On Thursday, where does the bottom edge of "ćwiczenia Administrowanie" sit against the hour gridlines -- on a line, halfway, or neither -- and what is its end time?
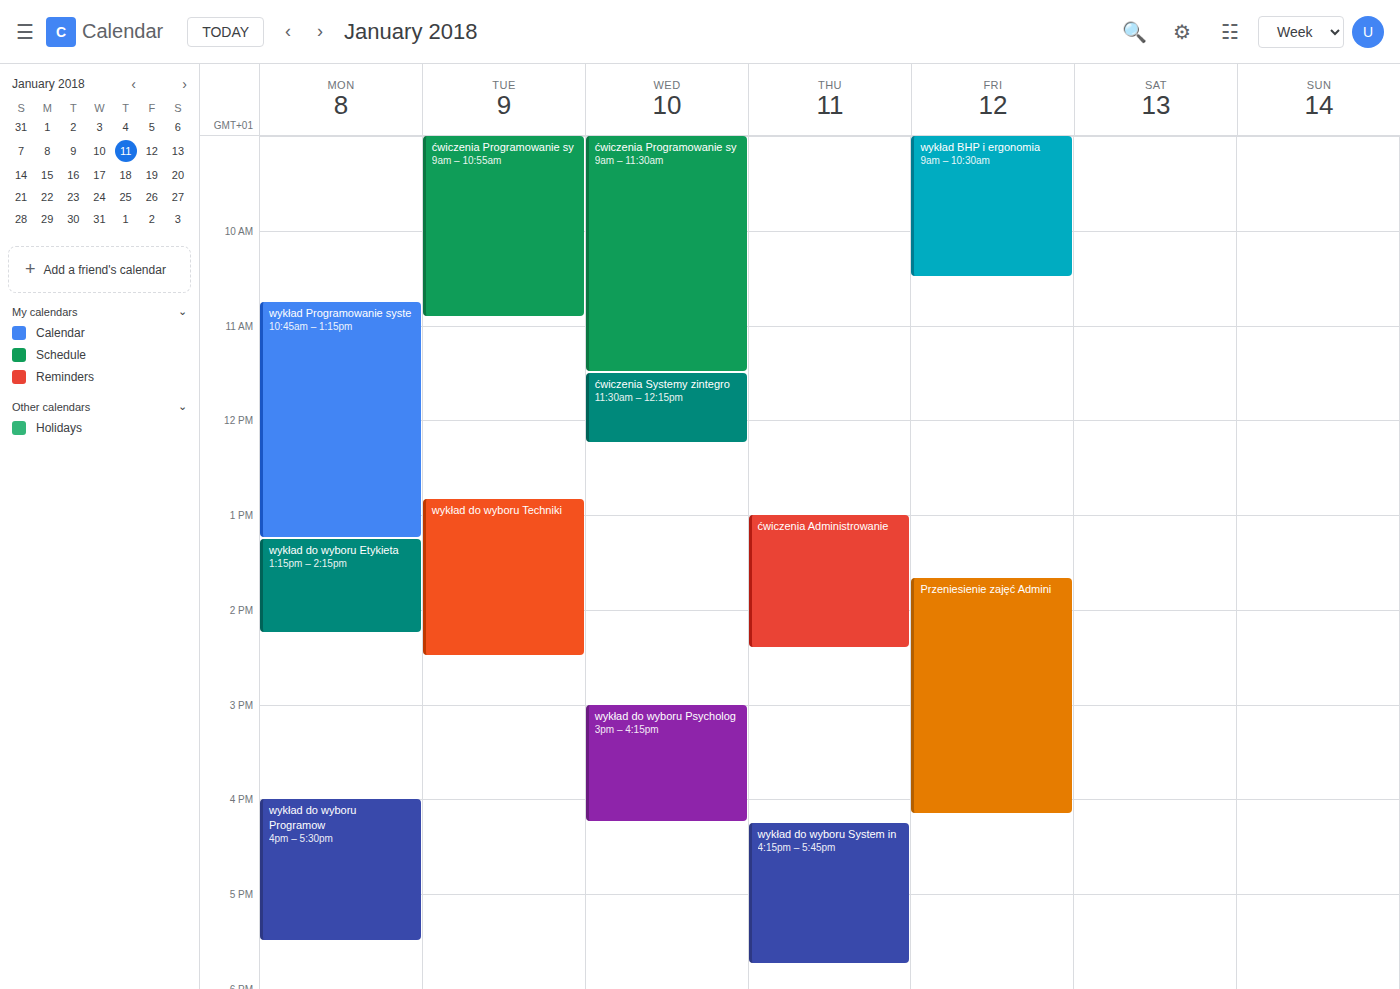
2:25 PM -- neither: 25 minutes below the 2 PM line and 35 minutes above the 3 PM line.